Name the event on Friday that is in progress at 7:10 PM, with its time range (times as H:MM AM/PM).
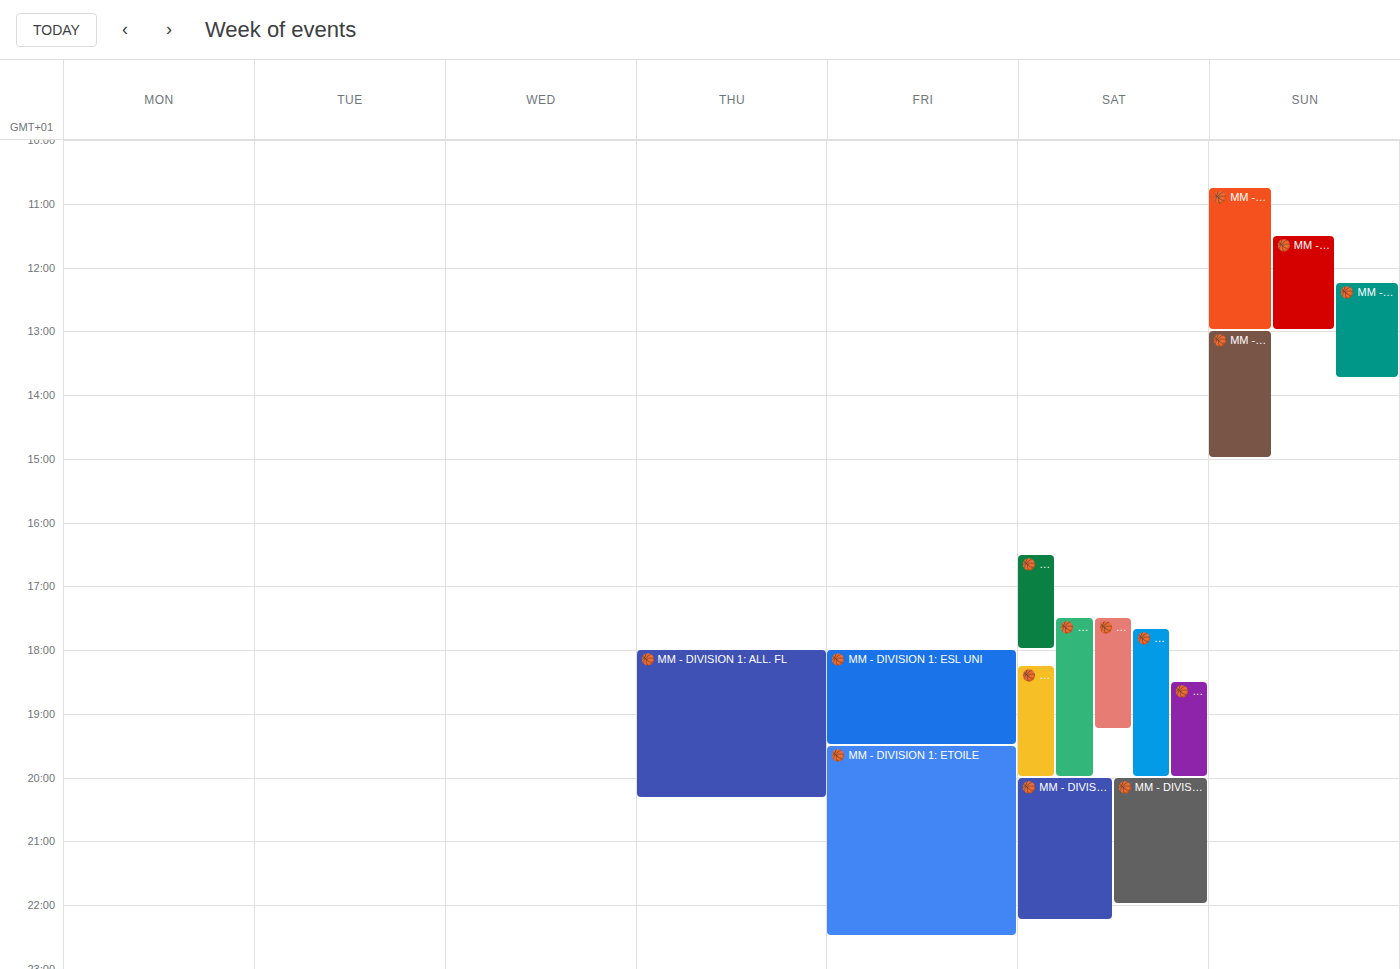
"🏀 MM - DIVISION 1: ESL UNI", 6:00 PM to 7:30 PM